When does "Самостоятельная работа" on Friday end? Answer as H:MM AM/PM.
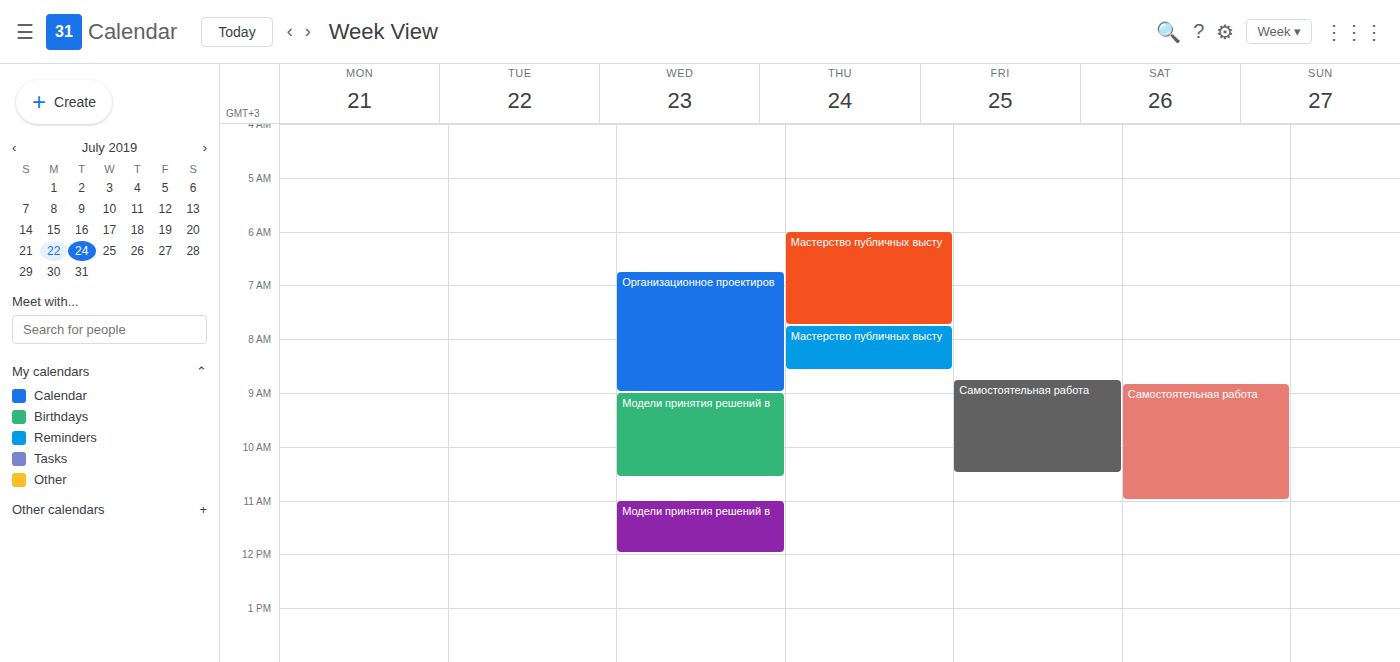
10:30 AM